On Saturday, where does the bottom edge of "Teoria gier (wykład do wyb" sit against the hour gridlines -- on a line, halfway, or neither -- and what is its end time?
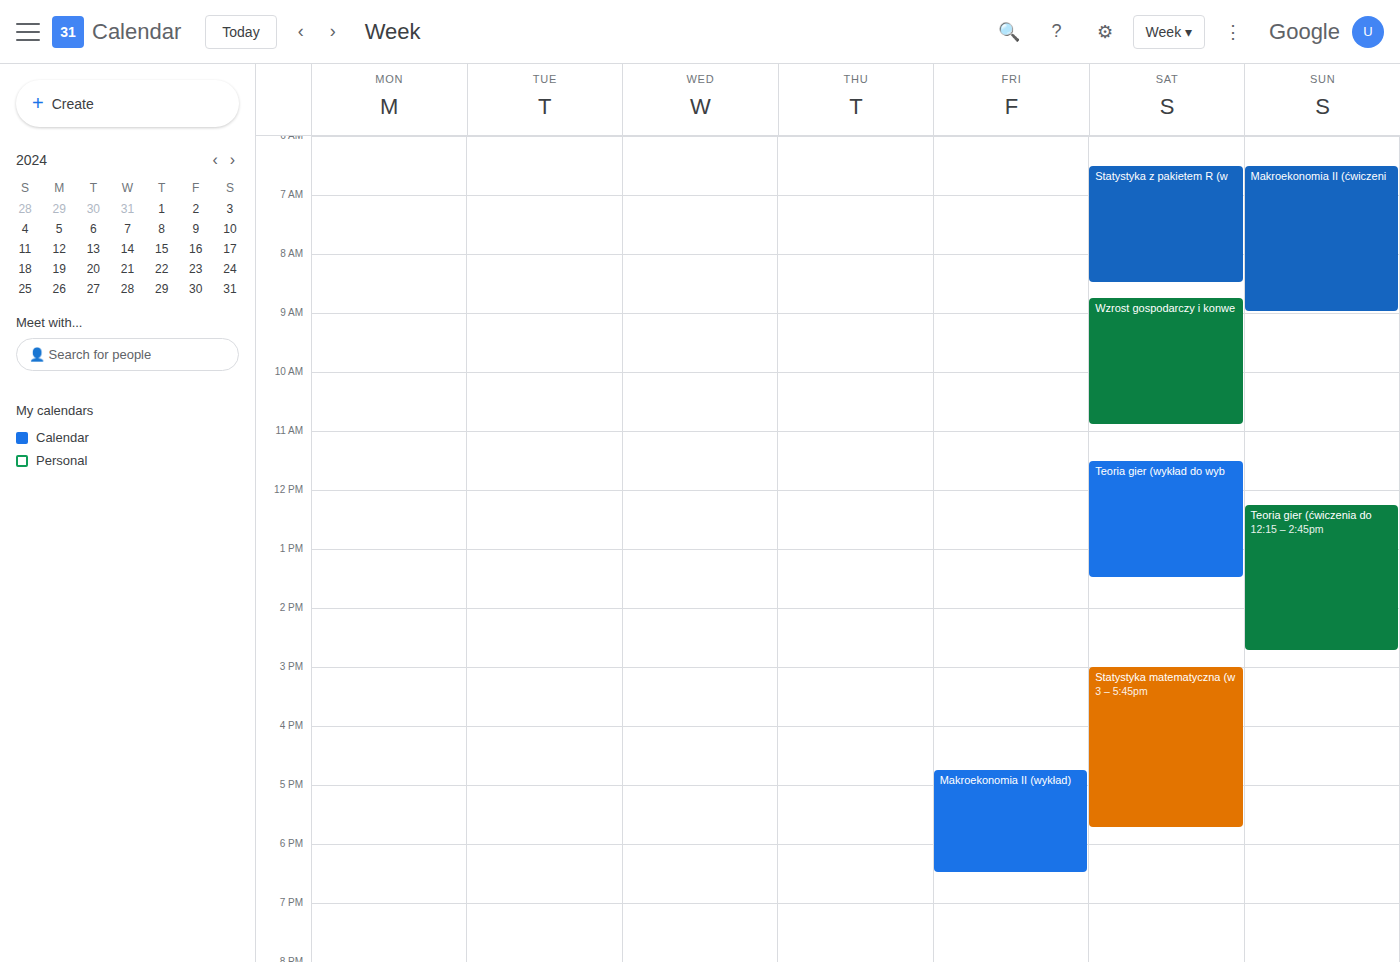
1:30 PM -- halfway between the 1 PM and 2 PM lines.